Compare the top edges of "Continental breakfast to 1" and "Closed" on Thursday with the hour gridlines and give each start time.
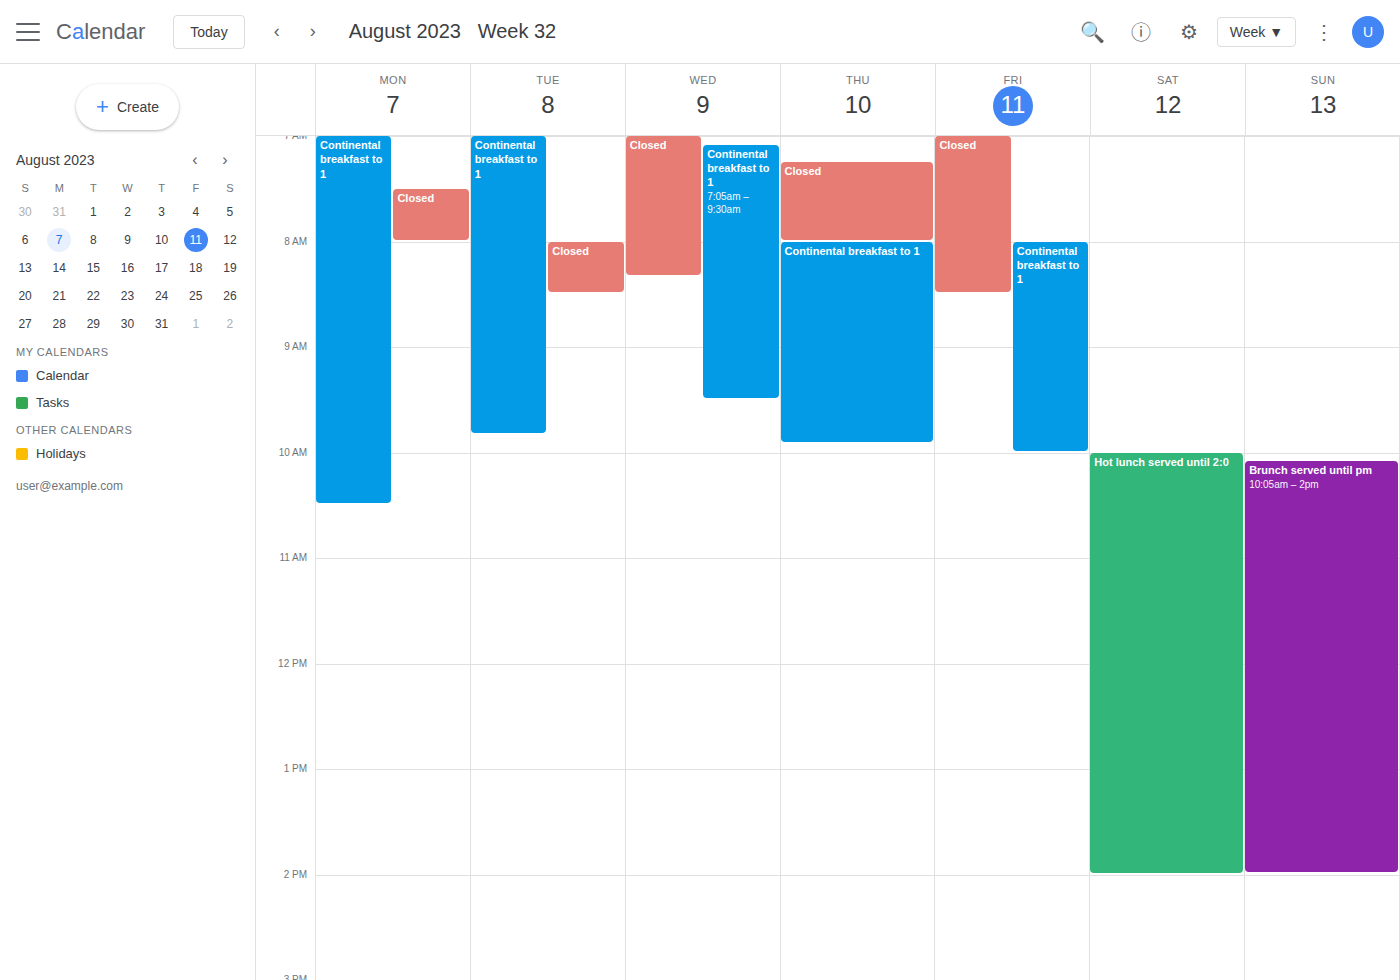
"Continental breakfast to 1": 08:00, exactly on the 08:00 line. "Closed": 07:15, neither: a quarter of the way from the 07:00 line to the 08:00 line.